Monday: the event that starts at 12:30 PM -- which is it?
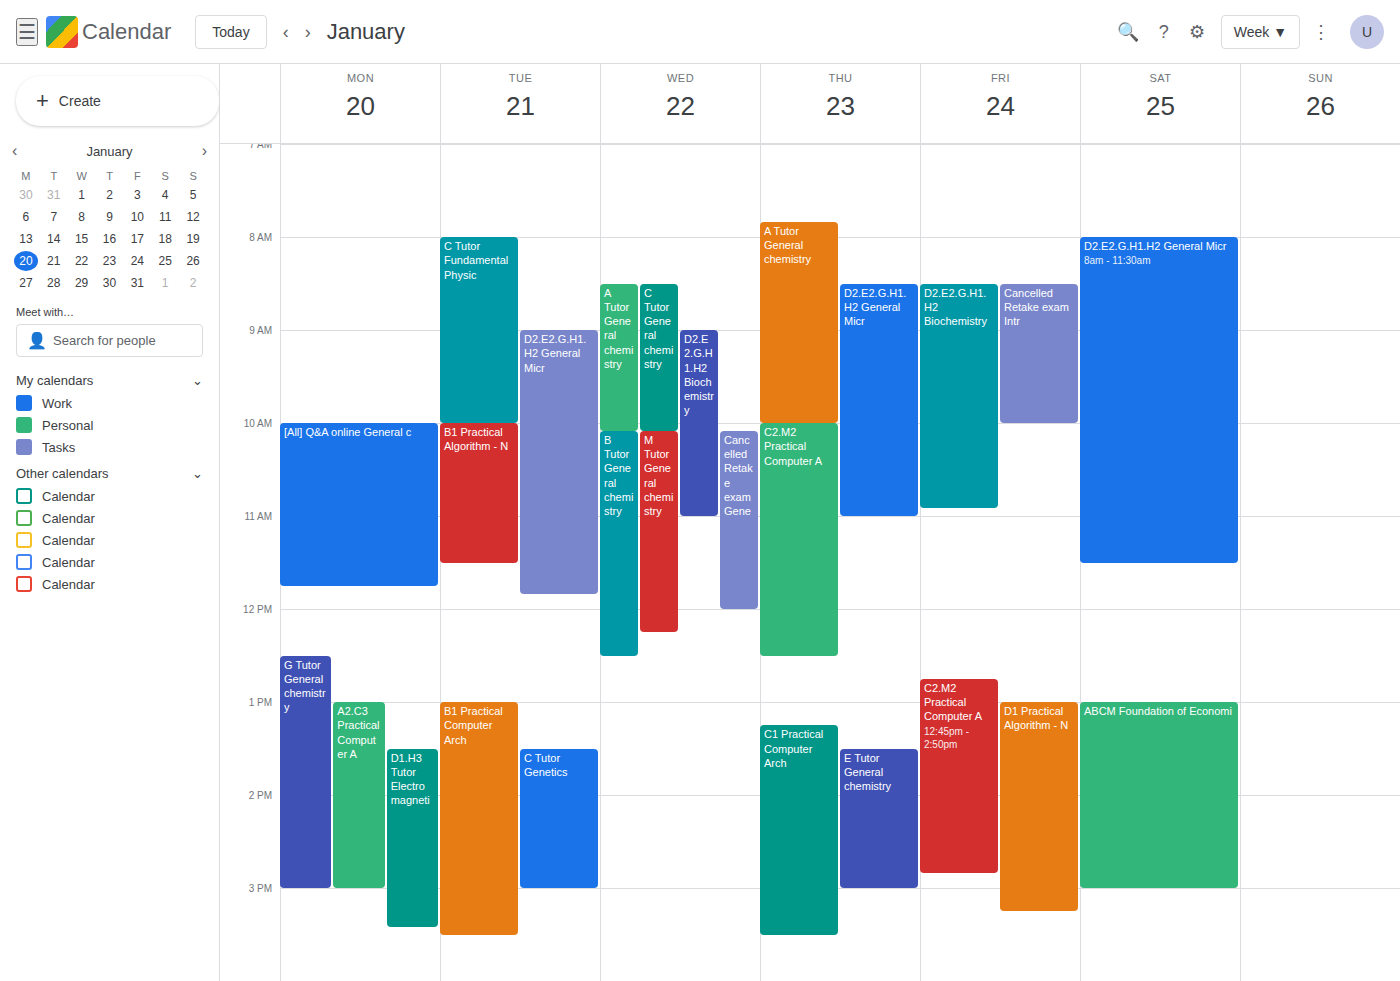
"G Tutor General chemistry"